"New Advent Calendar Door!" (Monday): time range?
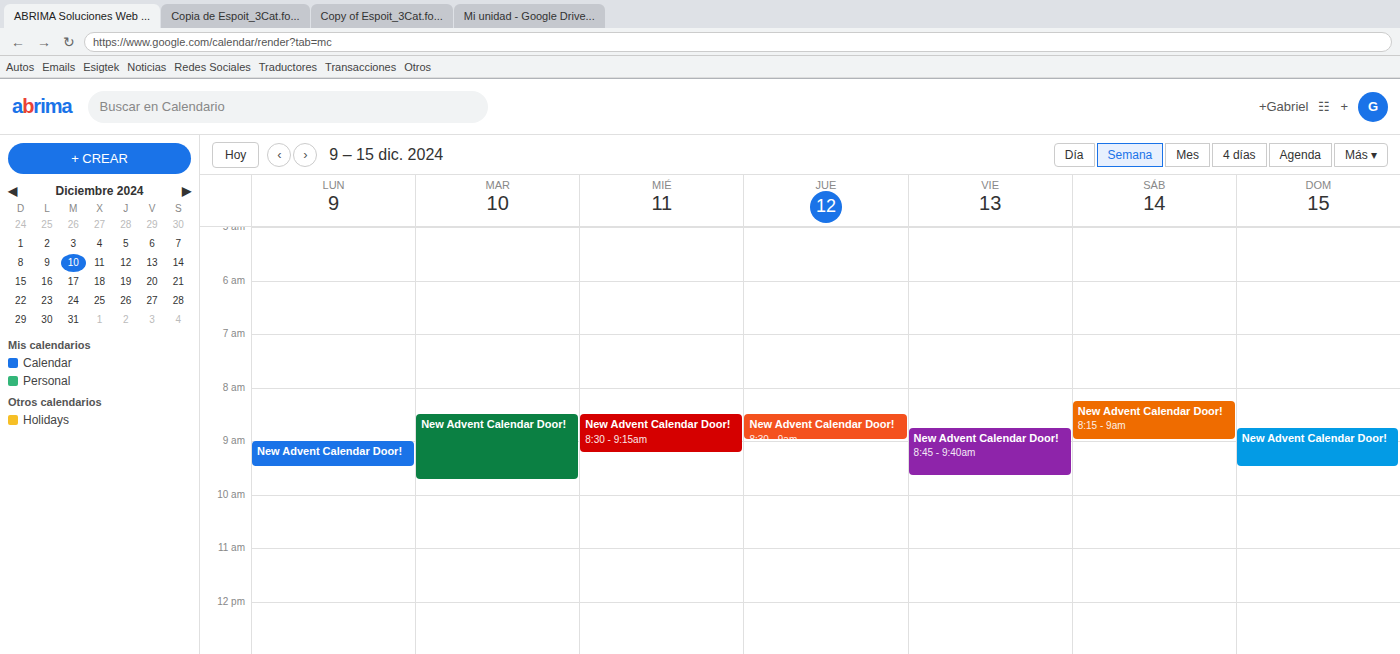
9:00 AM to 9:30 AM